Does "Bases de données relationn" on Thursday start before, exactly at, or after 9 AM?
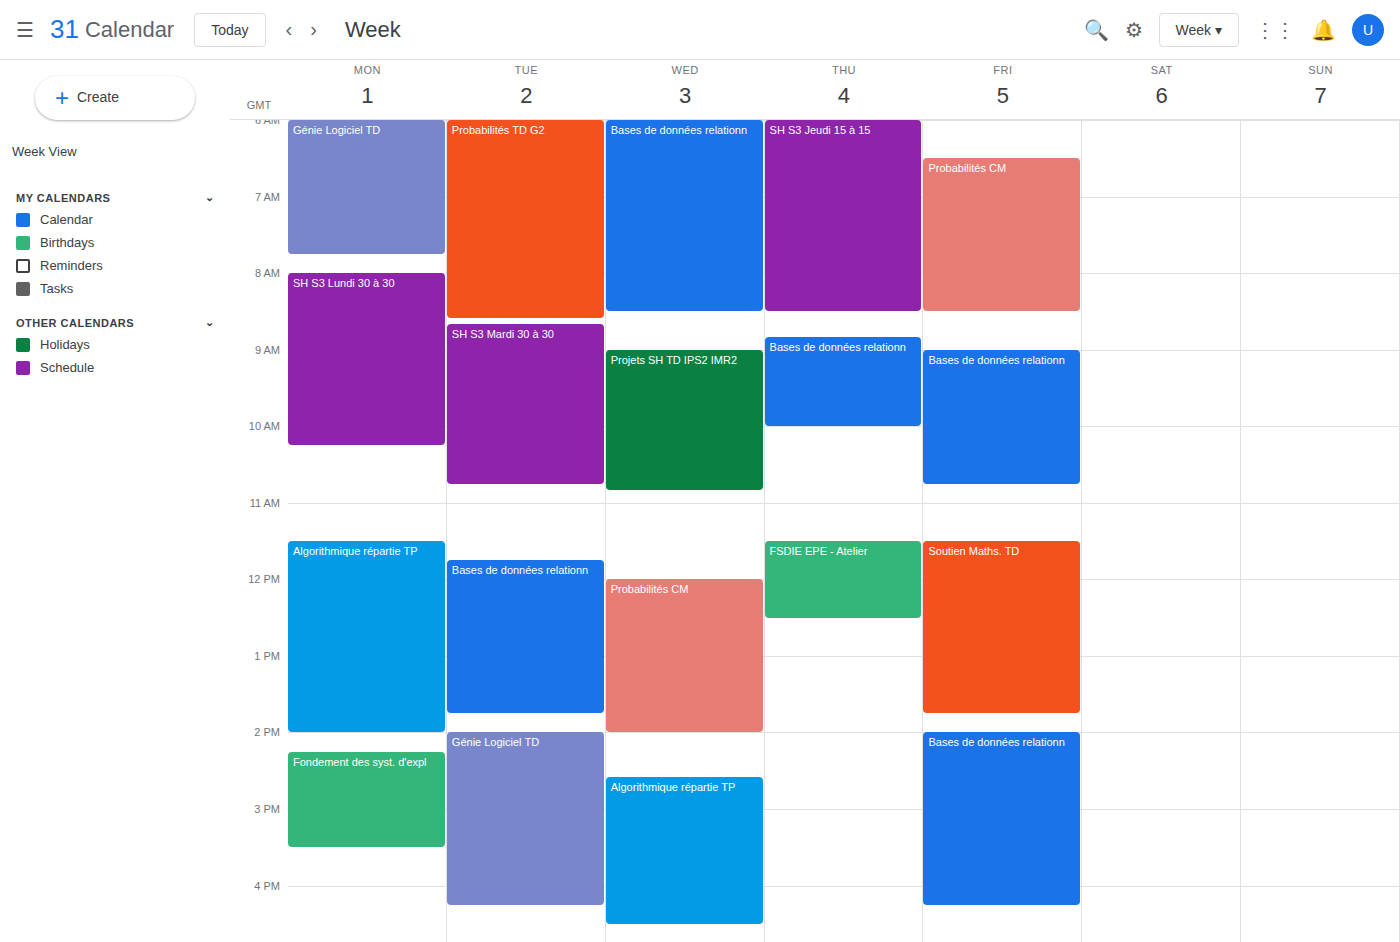
8:50 AM -- before 9 AM, 10 minutes above the 9 AM line.